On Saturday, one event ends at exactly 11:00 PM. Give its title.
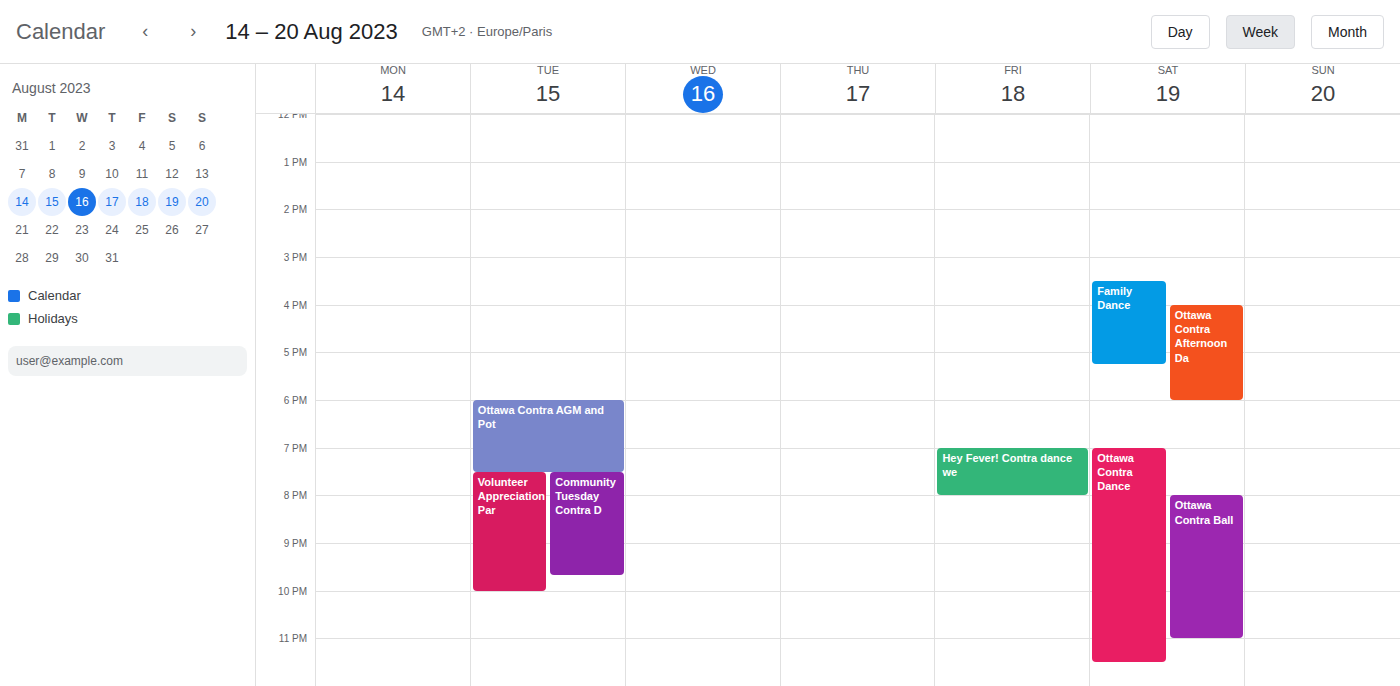
"Ottawa Contra Ball"